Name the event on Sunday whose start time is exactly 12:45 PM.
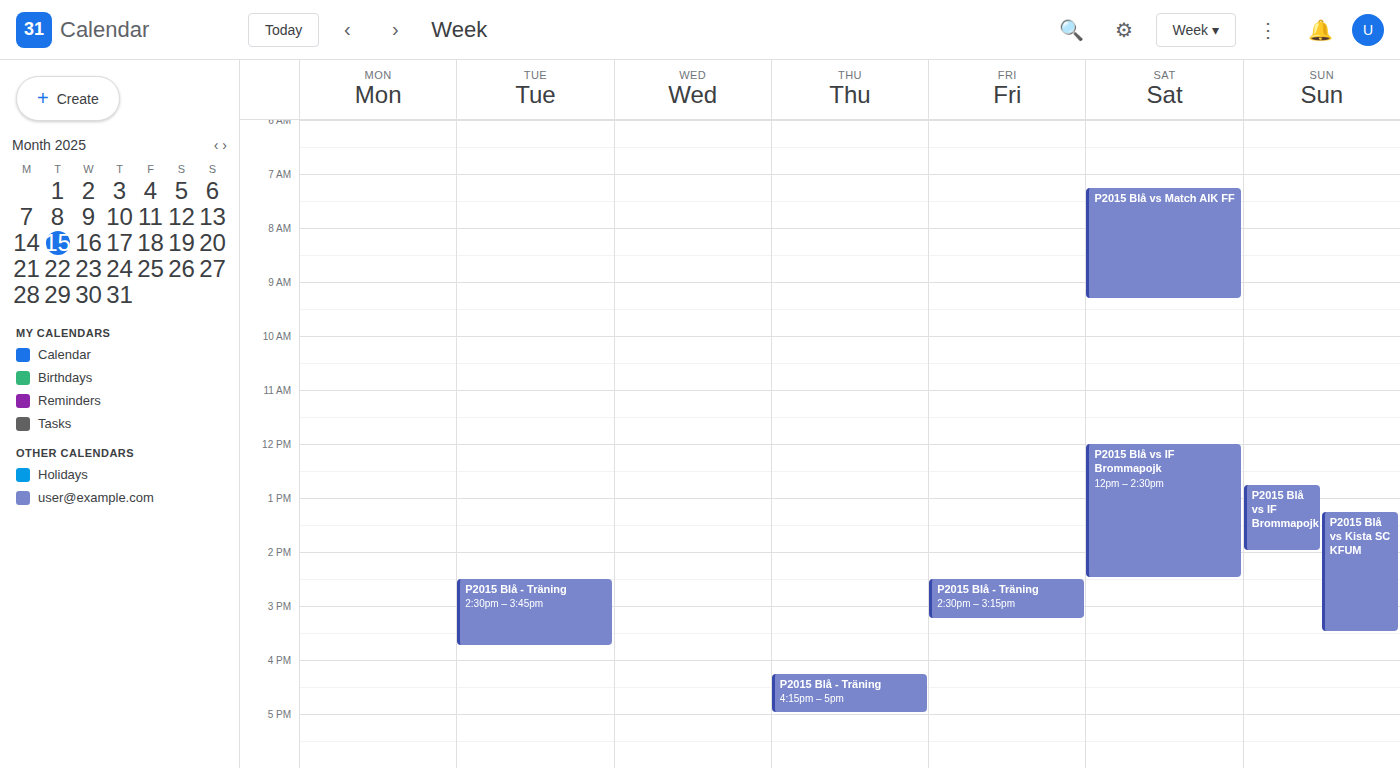
"P2015 Blå vs IF Brommapojk"